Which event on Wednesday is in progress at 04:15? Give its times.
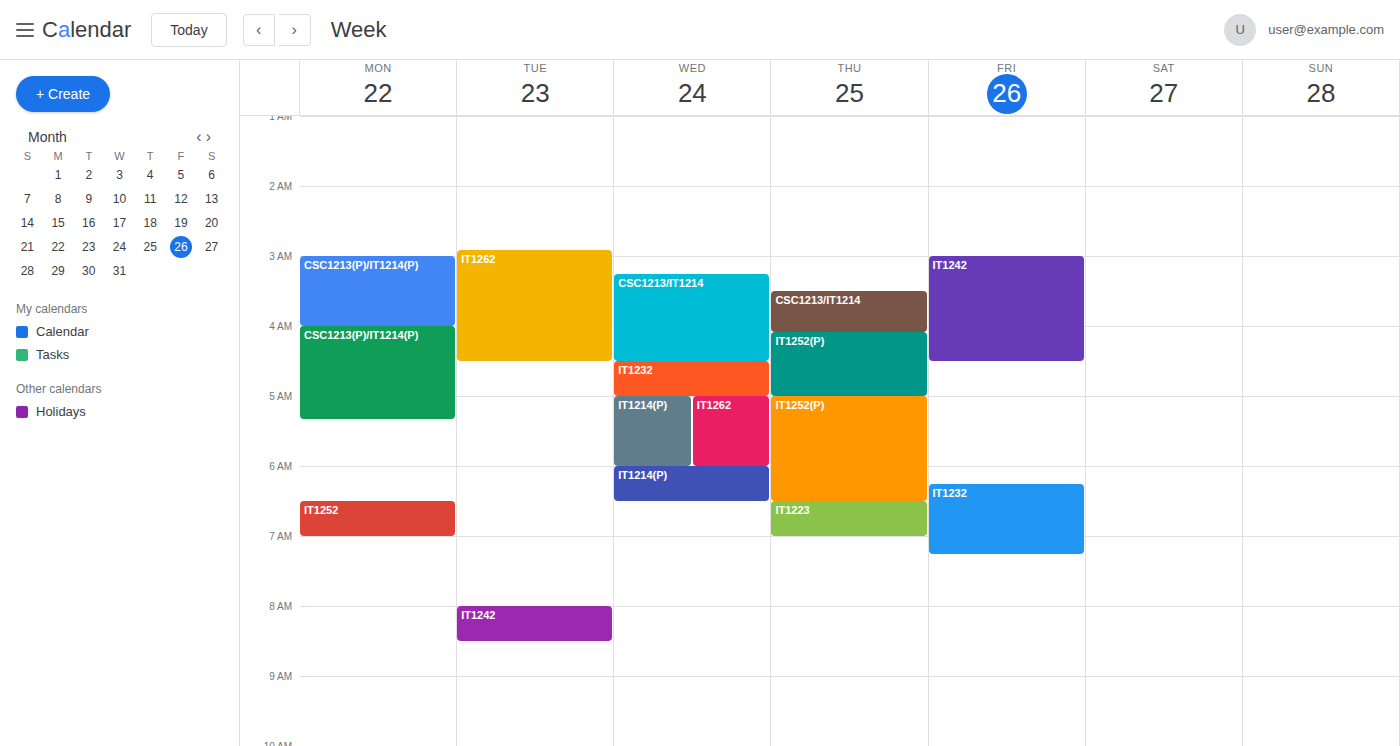
"CSC1213/IT1214", 03:15 to 04:30